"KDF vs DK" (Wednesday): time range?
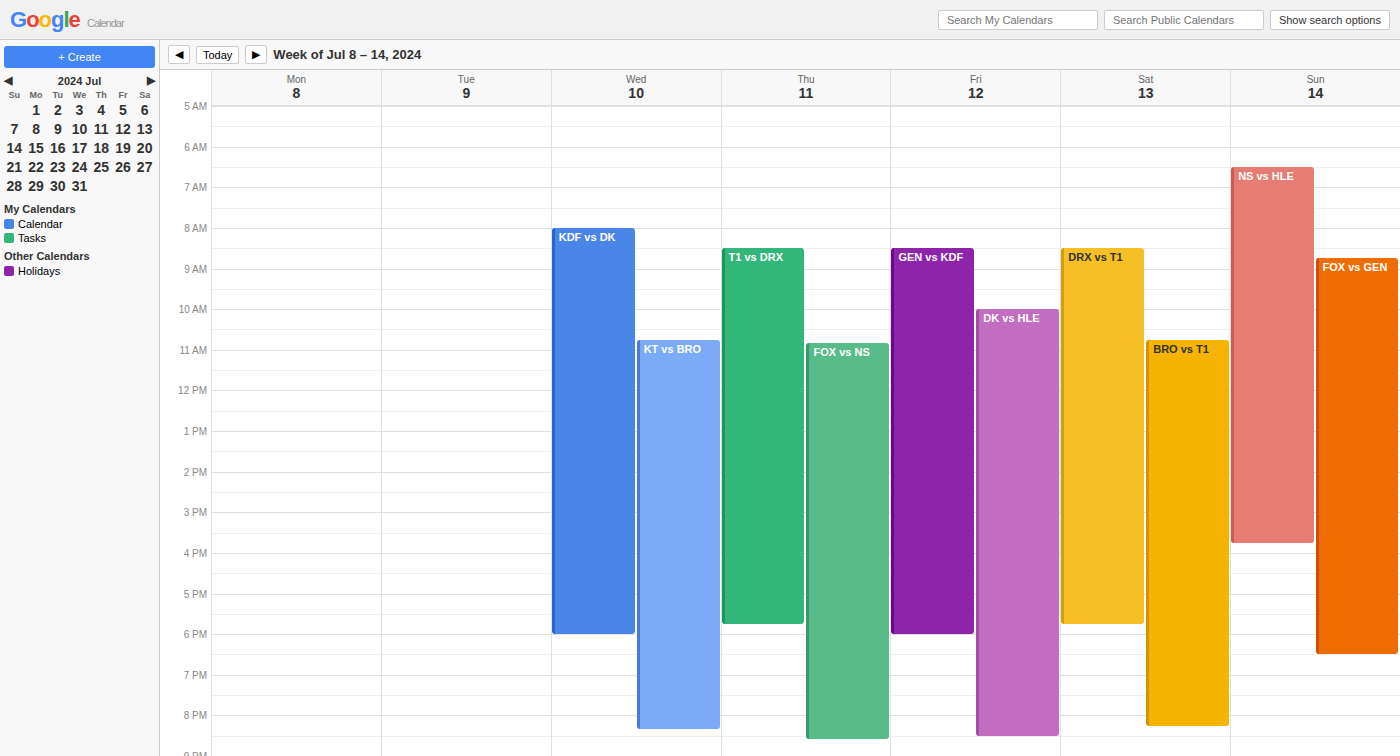
8:00 AM to 6:00 PM